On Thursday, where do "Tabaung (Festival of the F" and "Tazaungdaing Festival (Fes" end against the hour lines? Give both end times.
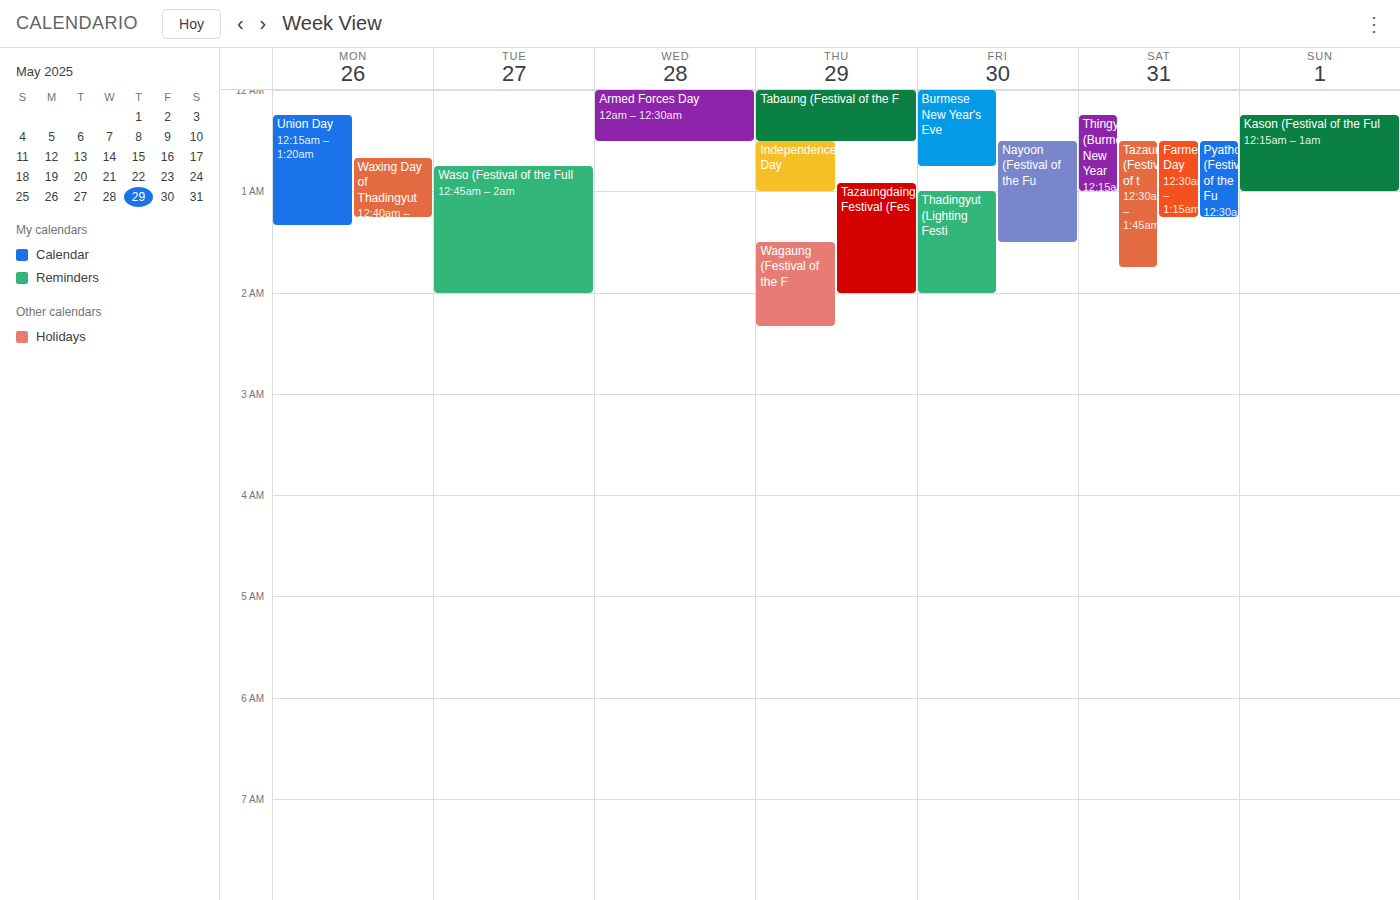
"Tabaung (Festival of the F": 12:30 AM, halfway between the 12 AM and 1 AM lines. "Tazaungdaing Festival (Fes": 2:00 AM, exactly on the 2 AM line.